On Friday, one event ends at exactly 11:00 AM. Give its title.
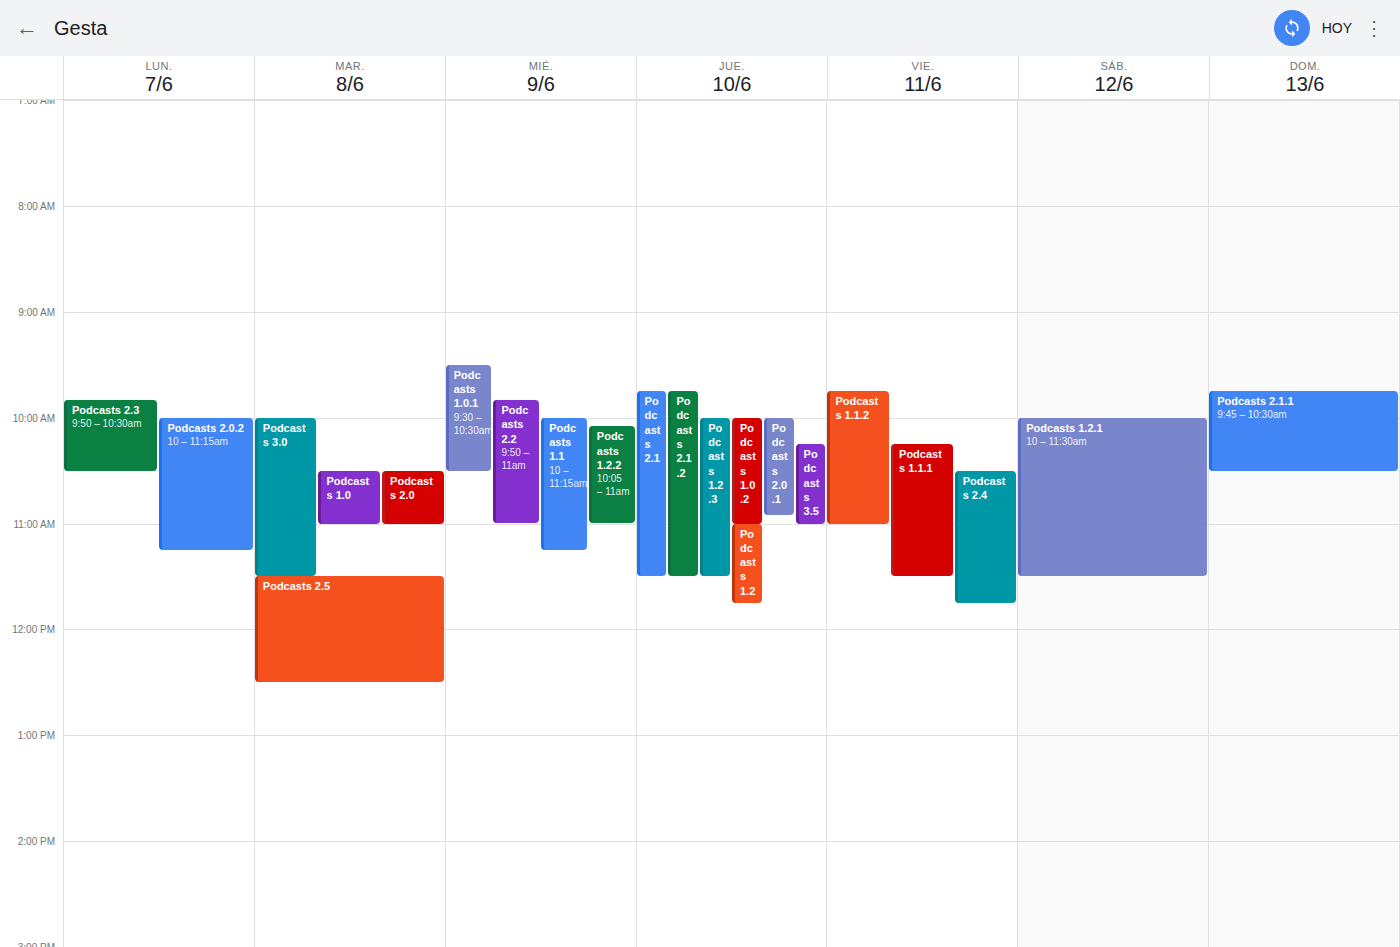
"Podcasts 1.1.2"